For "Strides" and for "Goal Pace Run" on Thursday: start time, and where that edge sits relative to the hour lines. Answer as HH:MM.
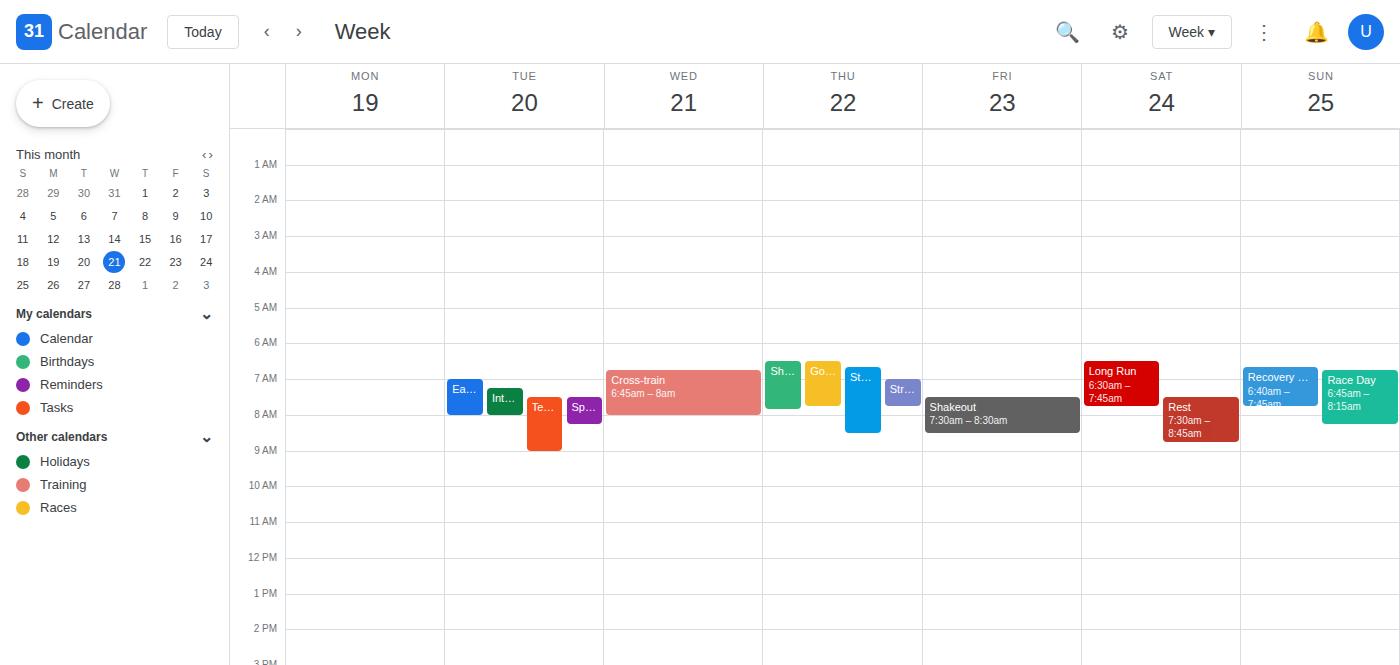
"Strides": 07:00, exactly on the 07:00 line. "Goal Pace Run": 06:30, halfway between the 06:00 and 07:00 lines.